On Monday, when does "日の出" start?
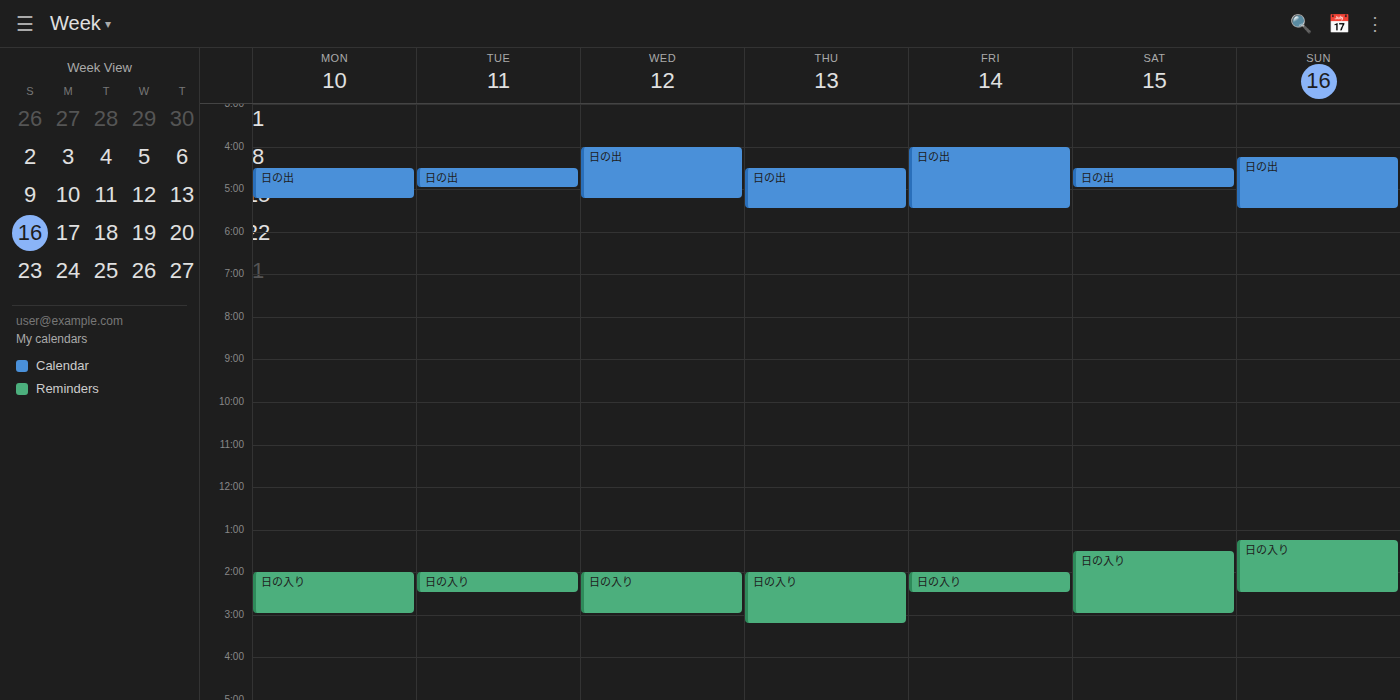
4:30 AM